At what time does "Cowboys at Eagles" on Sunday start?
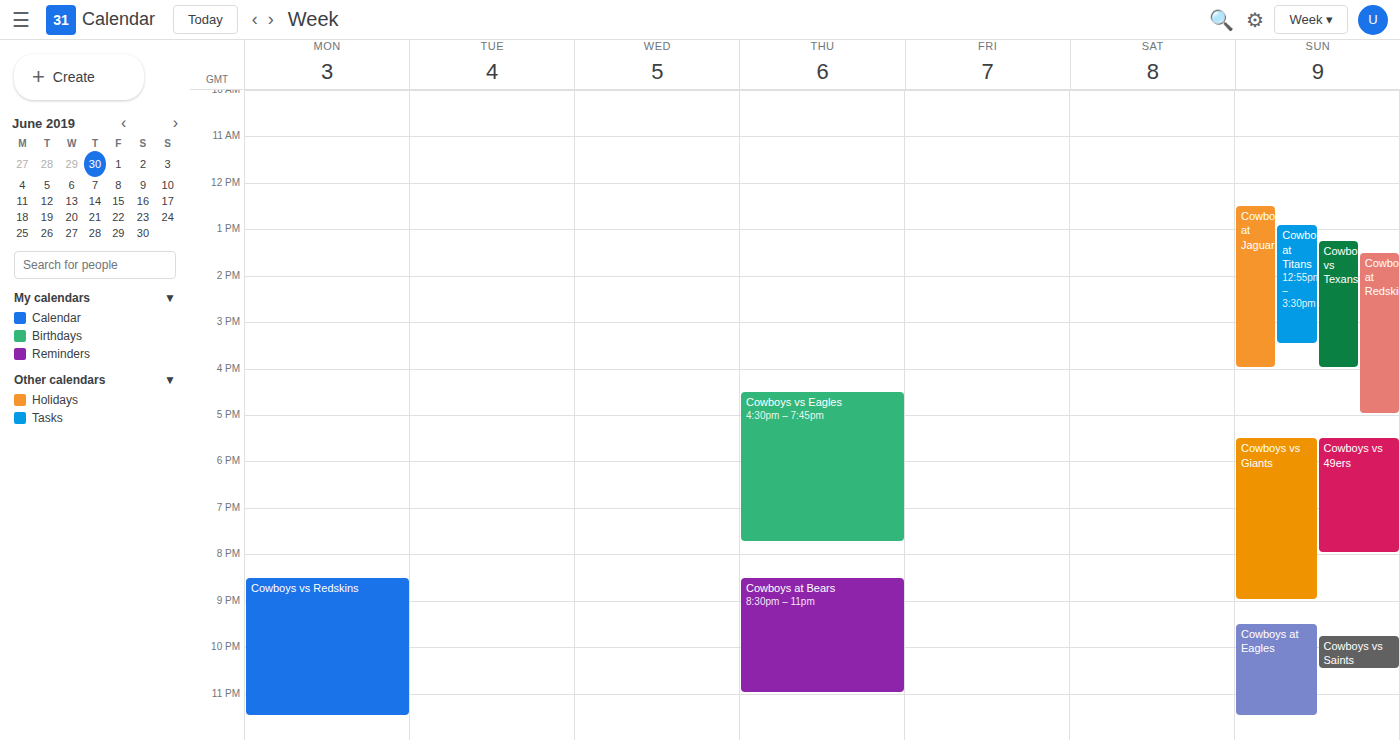
9:30 PM